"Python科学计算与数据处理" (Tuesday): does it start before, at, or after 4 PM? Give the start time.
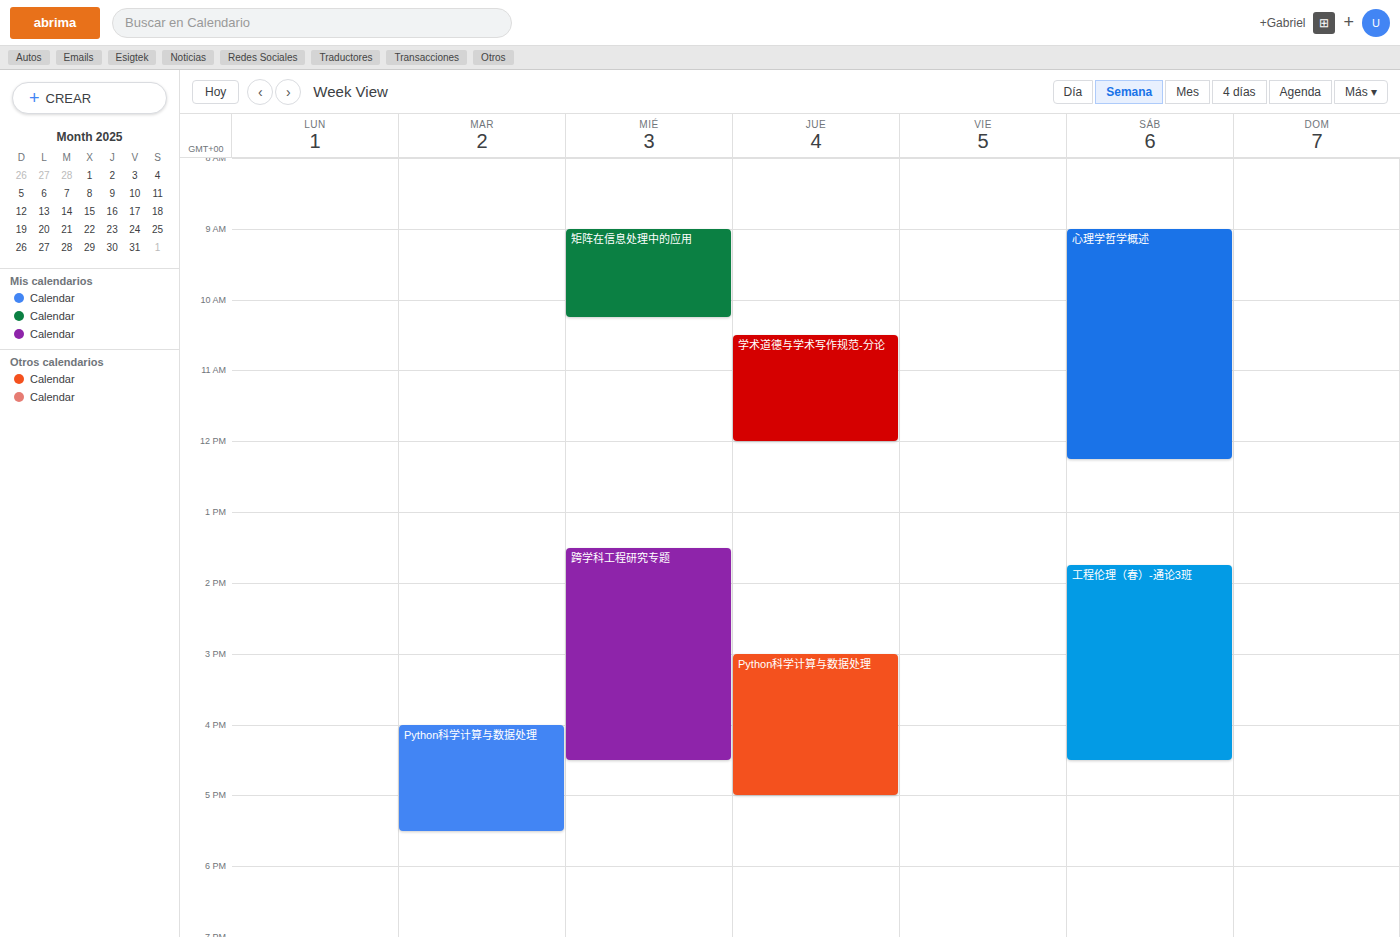
4:00 PM -- exactly at 4 PM, on the 4 PM line.